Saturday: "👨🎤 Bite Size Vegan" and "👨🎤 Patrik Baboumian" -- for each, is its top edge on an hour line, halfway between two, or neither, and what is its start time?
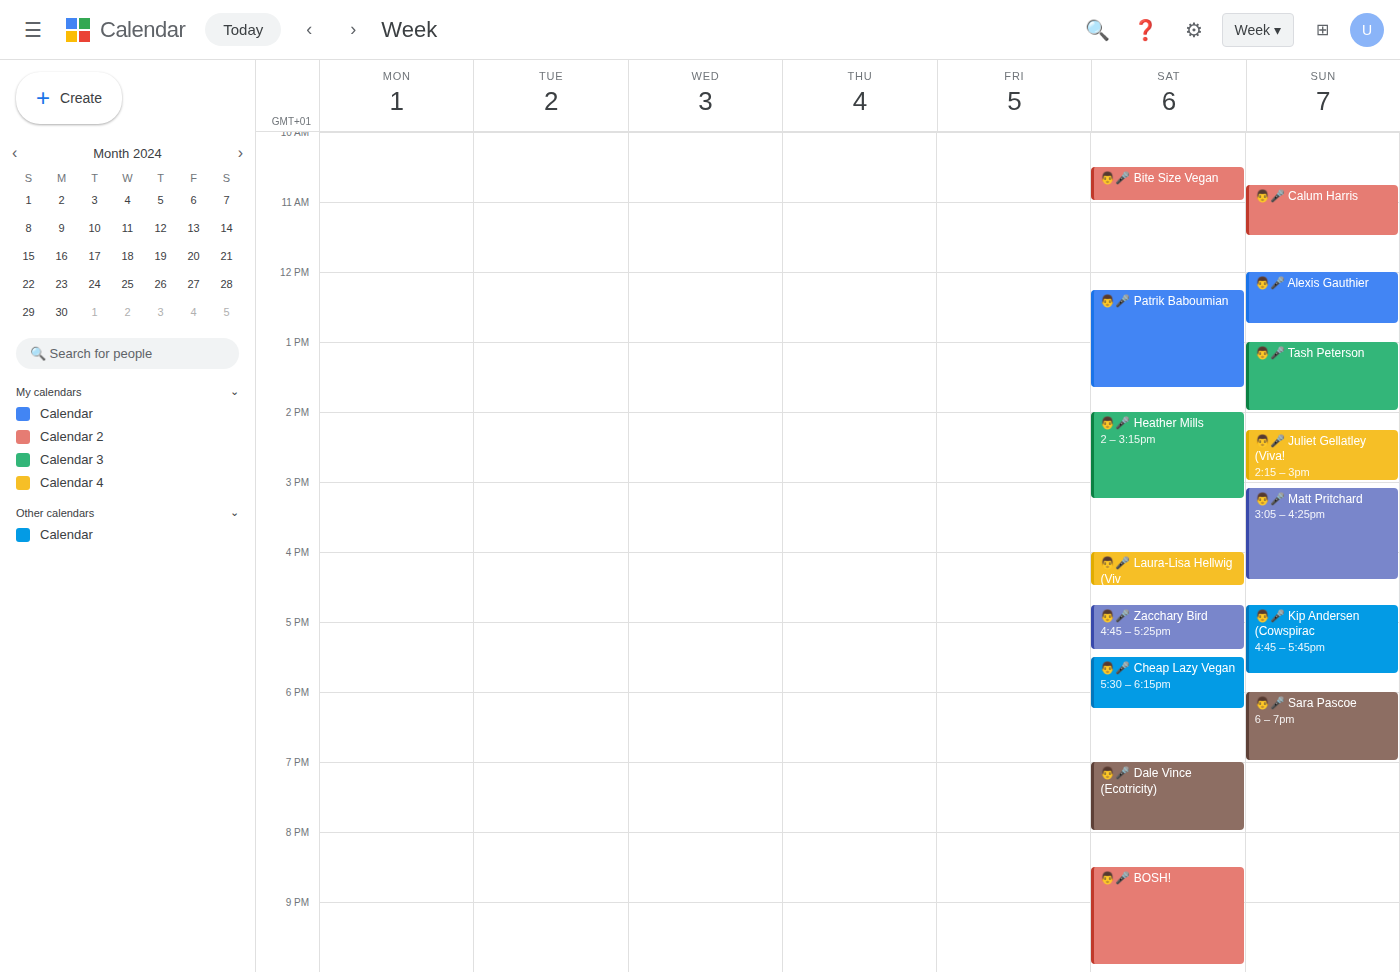
"👨🎤 Bite Size Vegan": 10:30 AM, halfway between the 10 AM and 11 AM lines. "👨🎤 Patrik Baboumian": 12:15 PM, neither: a quarter of the way from the 12 PM line to the 1 PM line.